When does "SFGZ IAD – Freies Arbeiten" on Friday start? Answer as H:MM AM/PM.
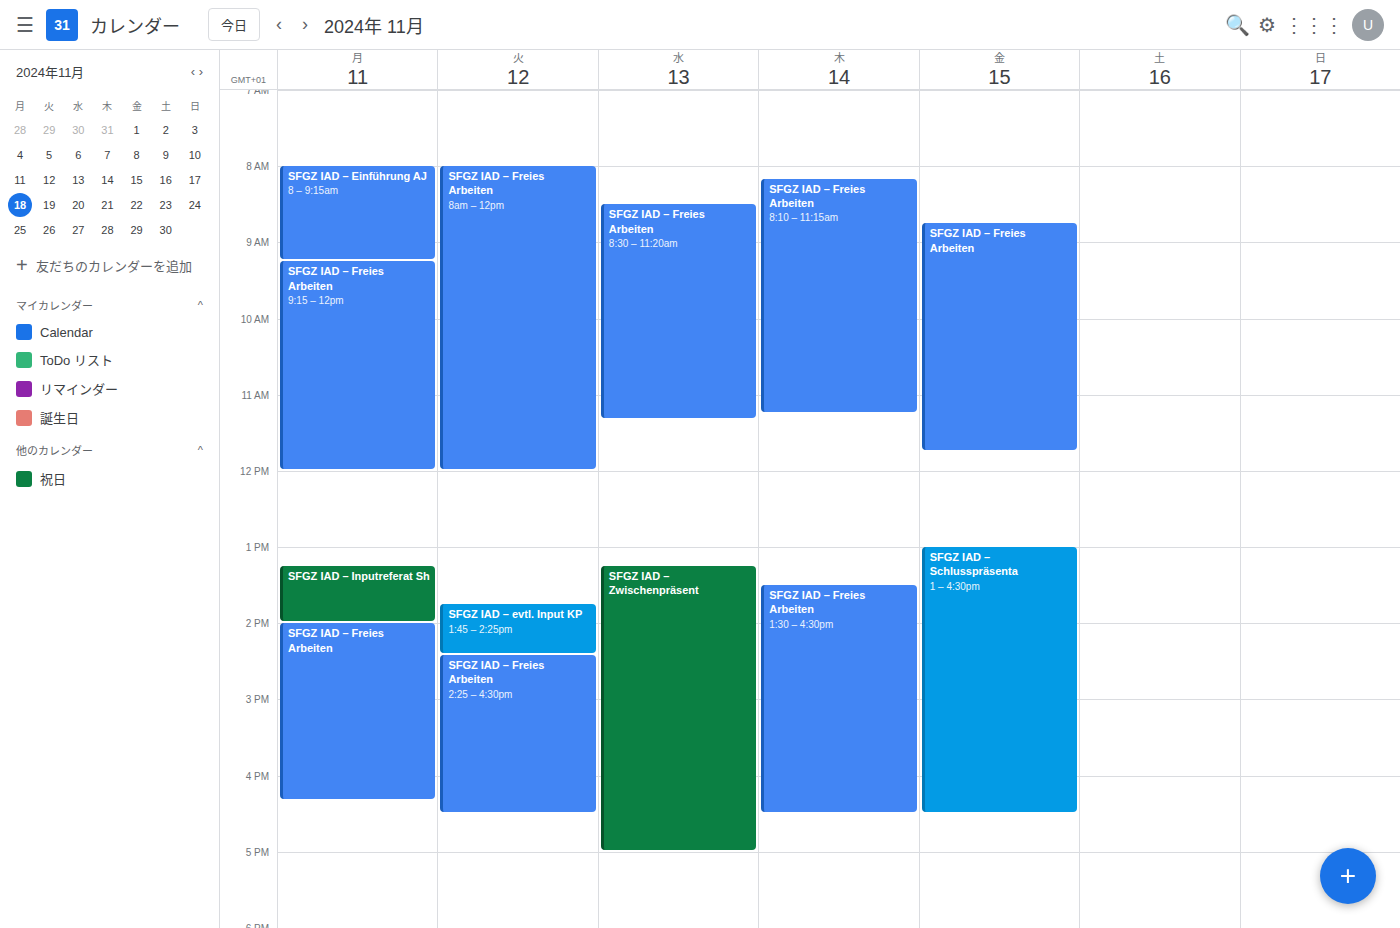
8:45 AM